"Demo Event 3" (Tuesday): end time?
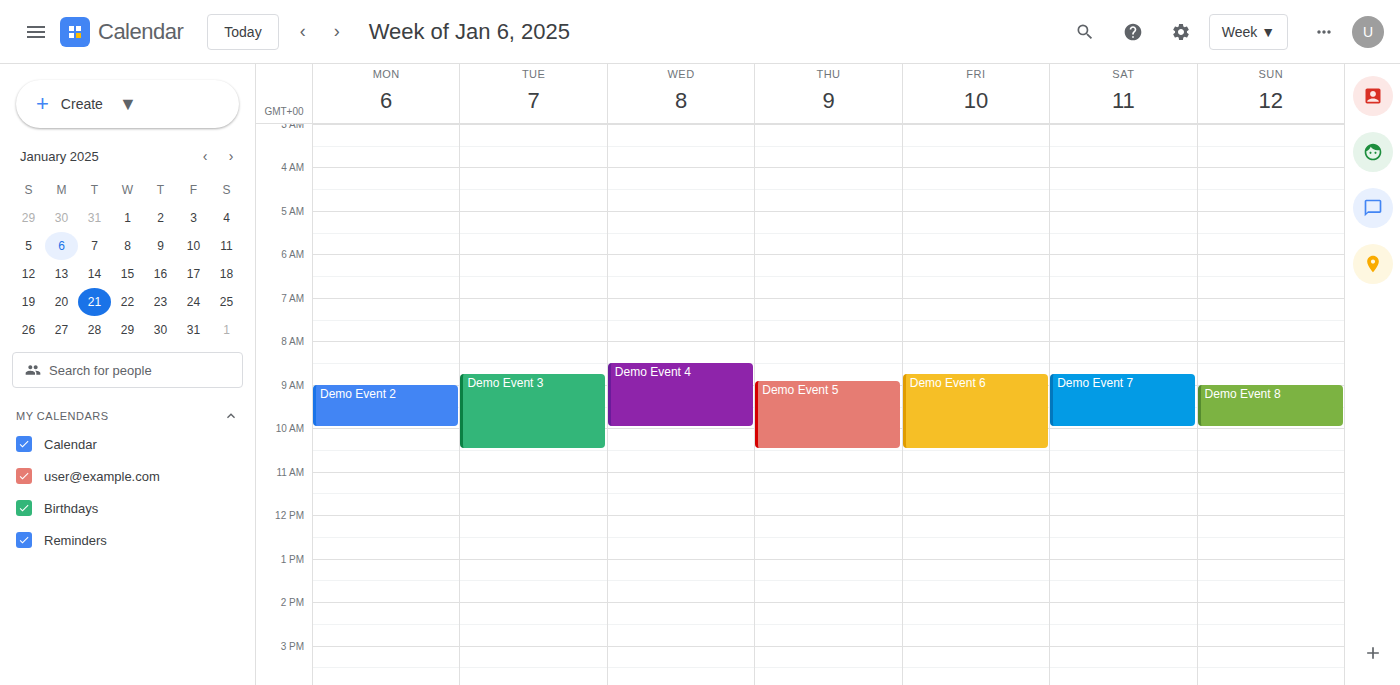
10:30 AM